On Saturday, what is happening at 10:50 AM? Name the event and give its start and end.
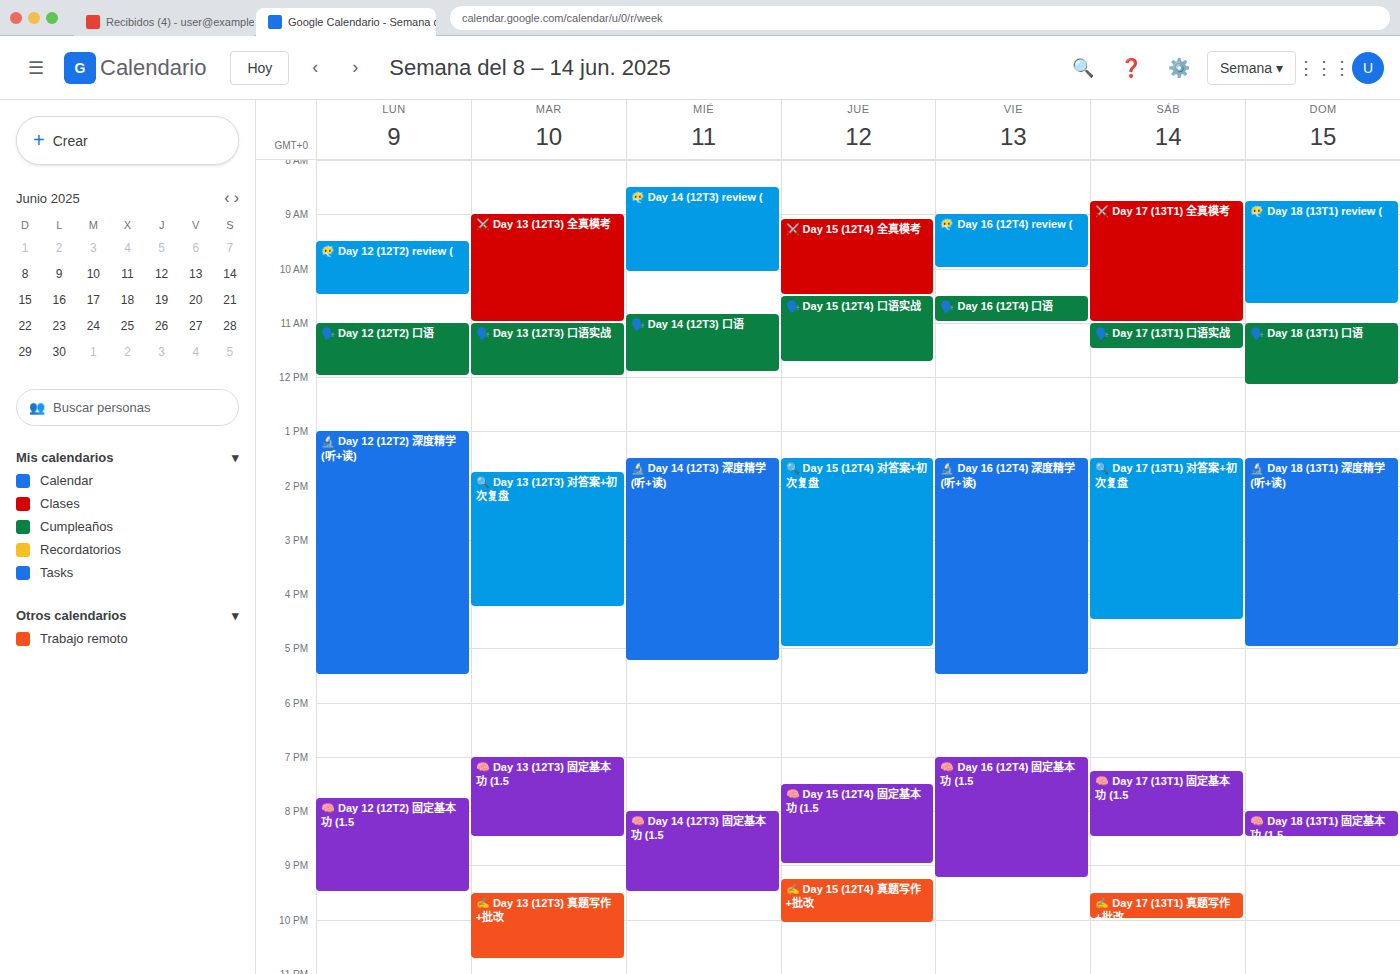
"⚔️ Day 17 (13T1) 全真模考", 8:45 AM to 11:00 AM